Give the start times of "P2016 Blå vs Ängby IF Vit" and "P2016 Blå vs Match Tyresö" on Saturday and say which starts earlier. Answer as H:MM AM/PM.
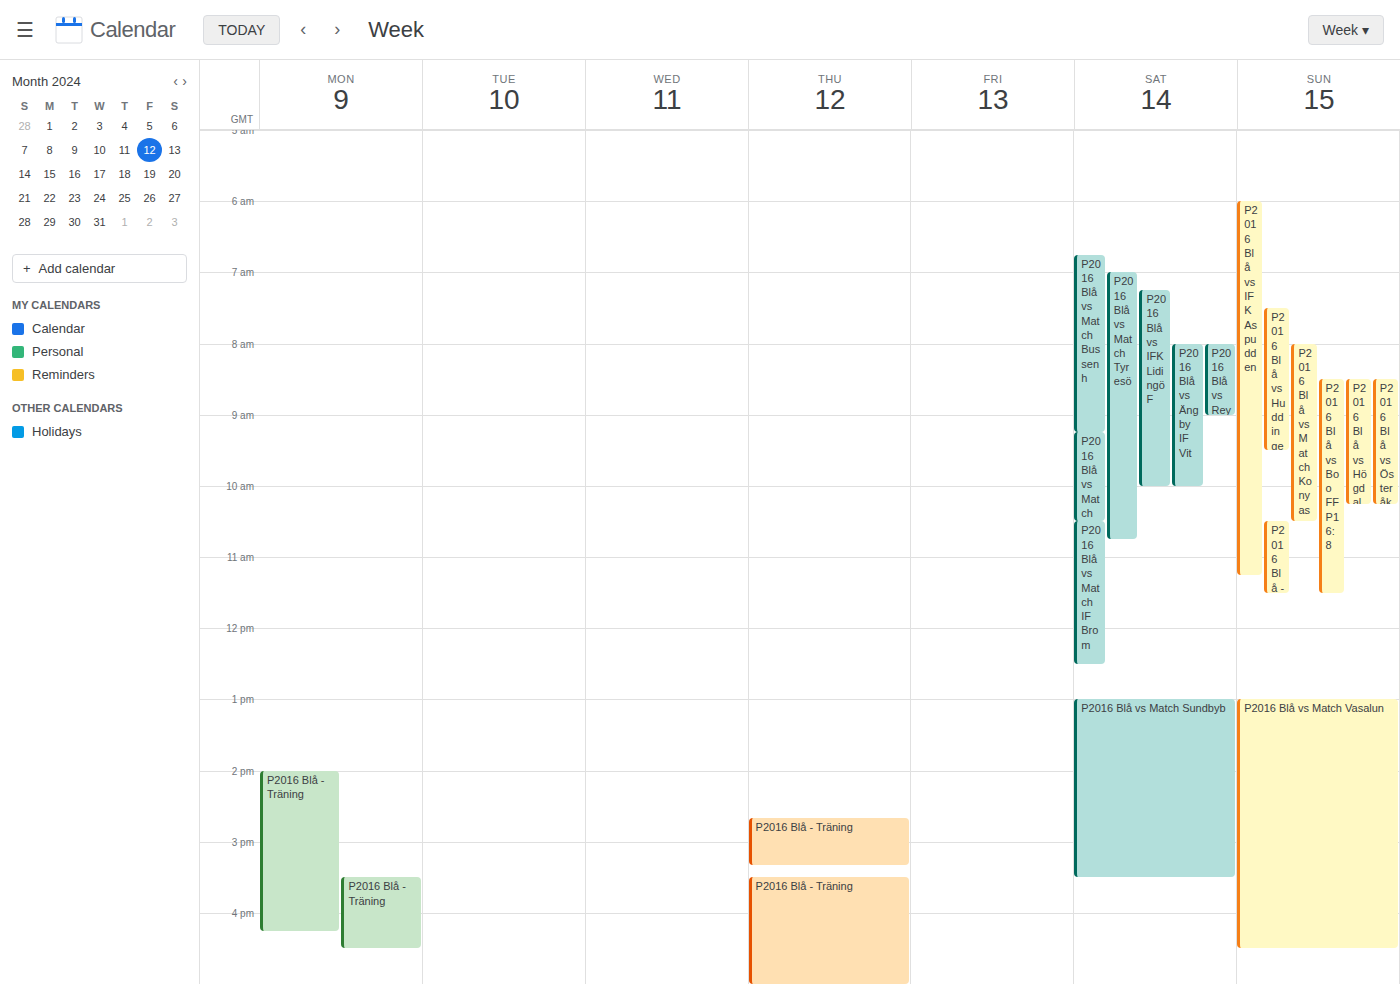
"P2016 Blå vs Match Tyresö" 7:00 AM; "P2016 Blå vs Ängby IF Vit" 8:00 AM.